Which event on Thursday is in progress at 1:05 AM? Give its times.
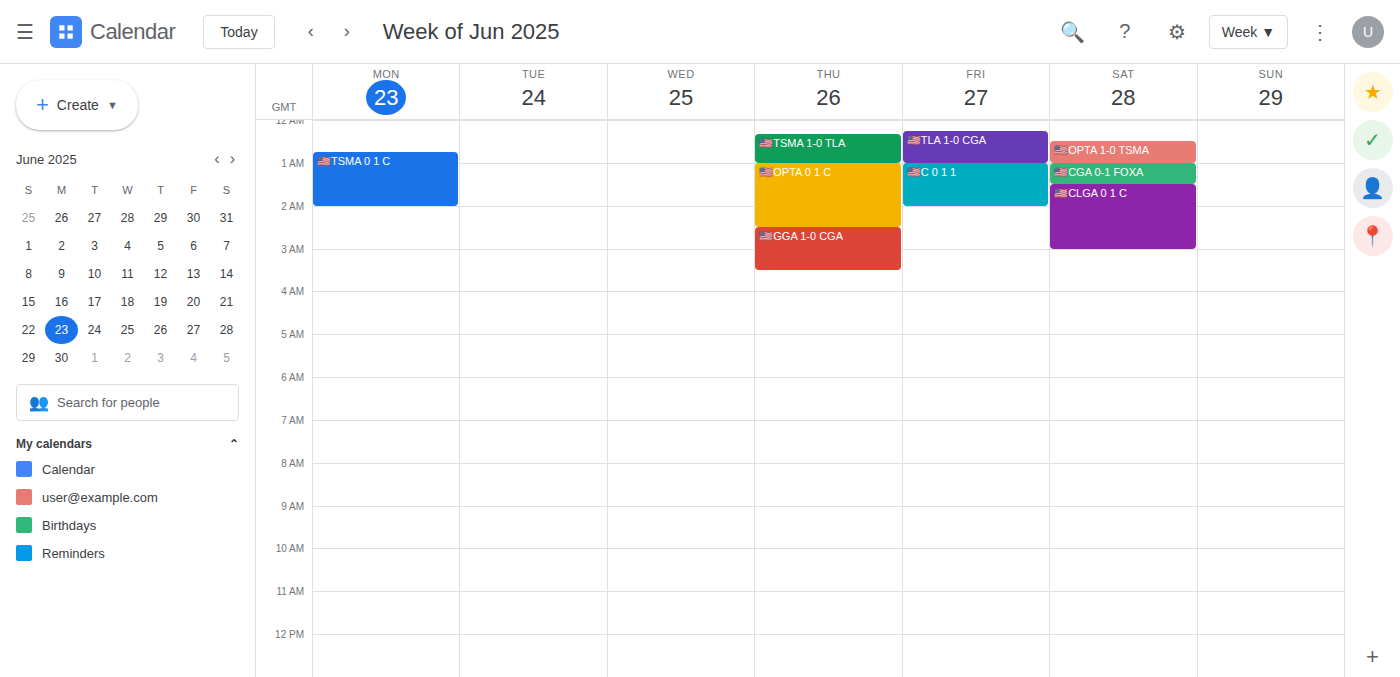
"🇺🇸OPTA 0 1 C", 1:00 AM to 2:30 AM